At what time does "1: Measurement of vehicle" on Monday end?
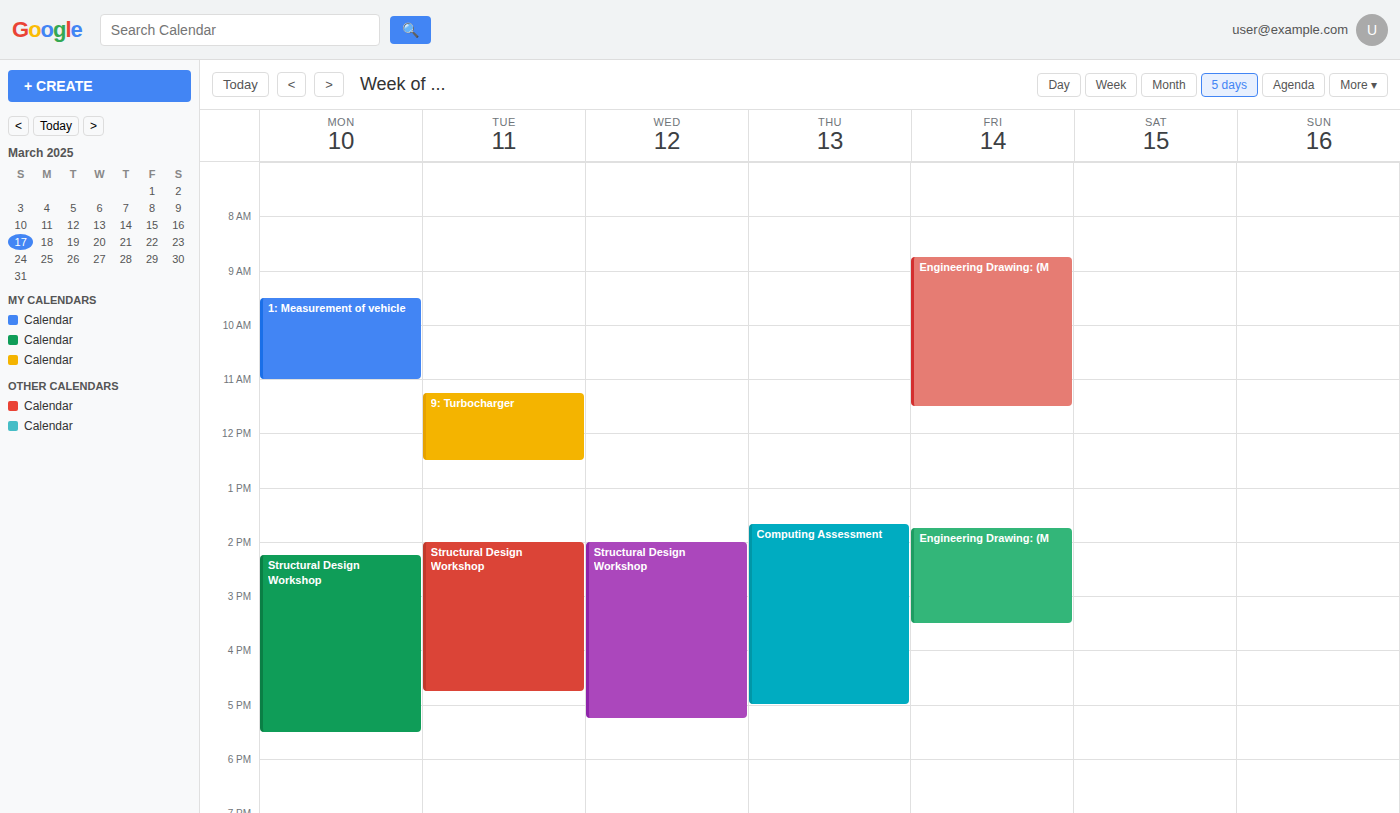
11:00